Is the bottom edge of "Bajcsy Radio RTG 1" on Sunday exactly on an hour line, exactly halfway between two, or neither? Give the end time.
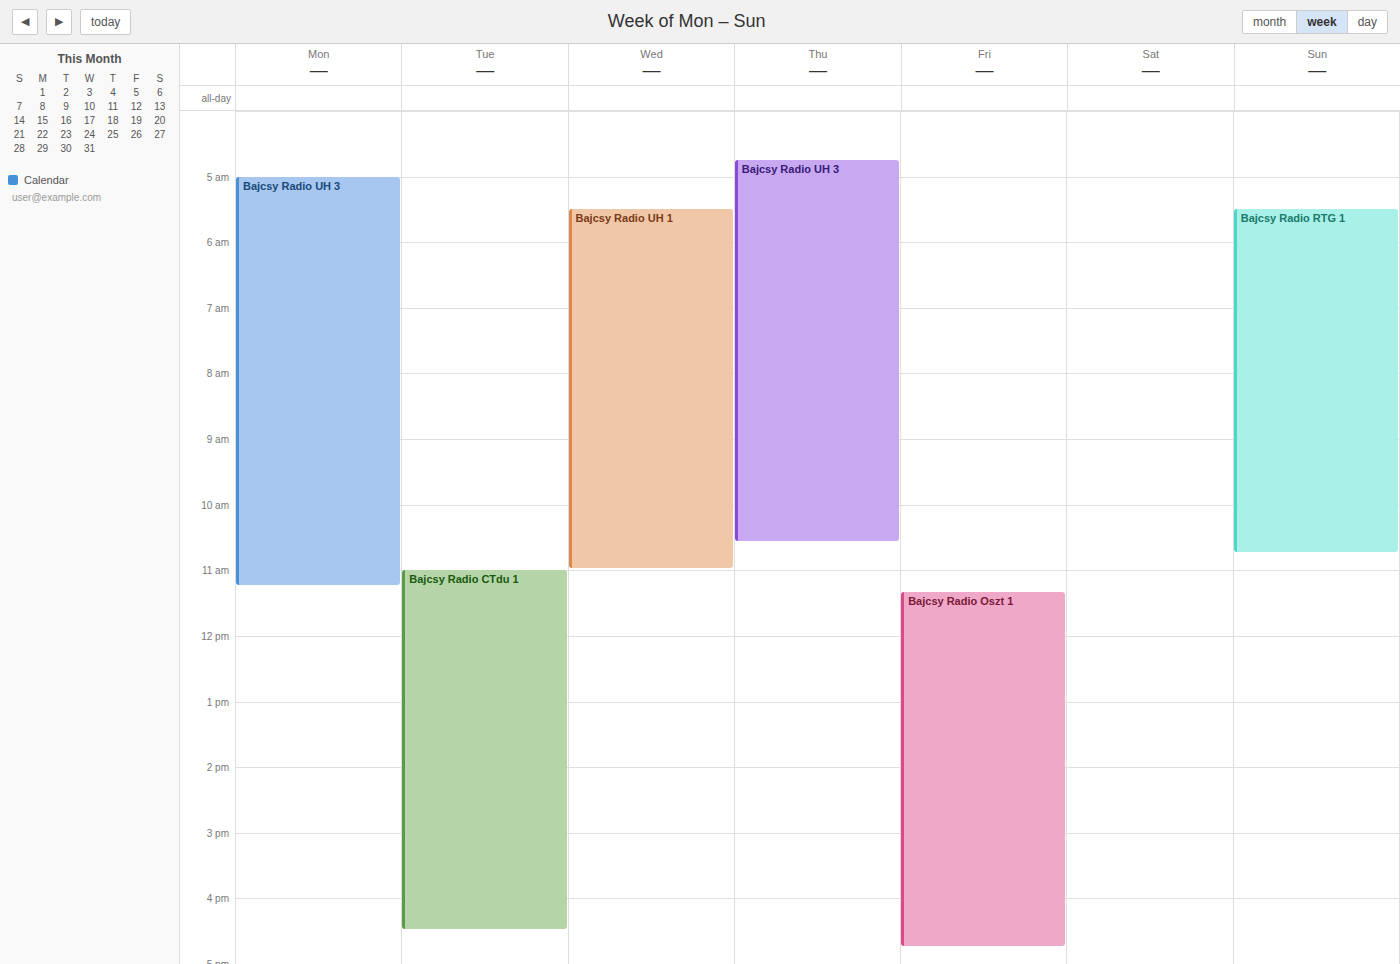
10:45 AM -- neither: three quarters of the way from the 10 AM line to the 11 AM line.